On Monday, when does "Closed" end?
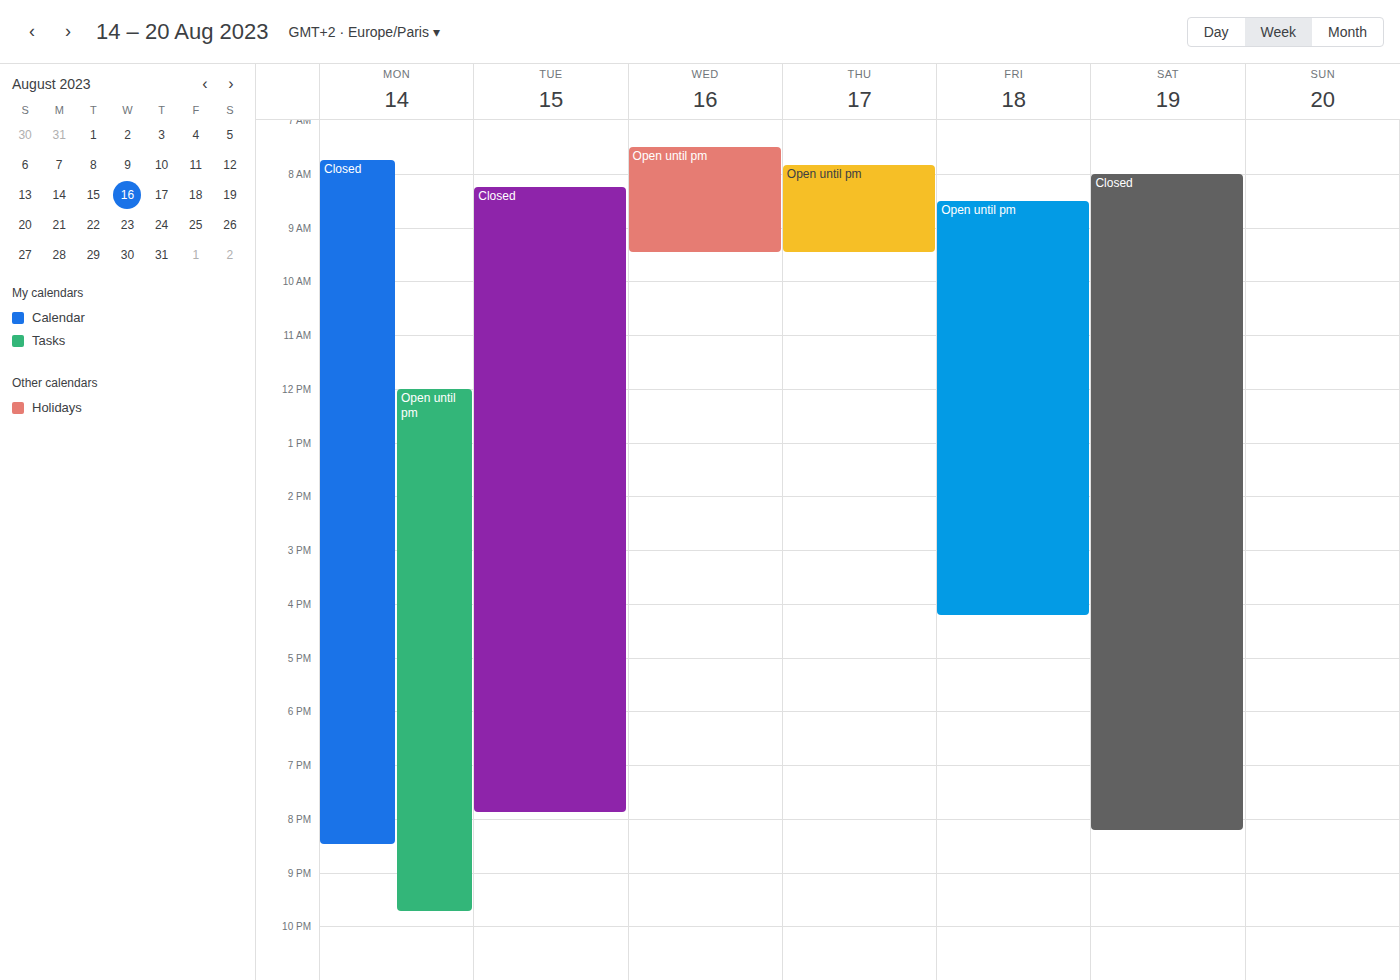
8:30 PM